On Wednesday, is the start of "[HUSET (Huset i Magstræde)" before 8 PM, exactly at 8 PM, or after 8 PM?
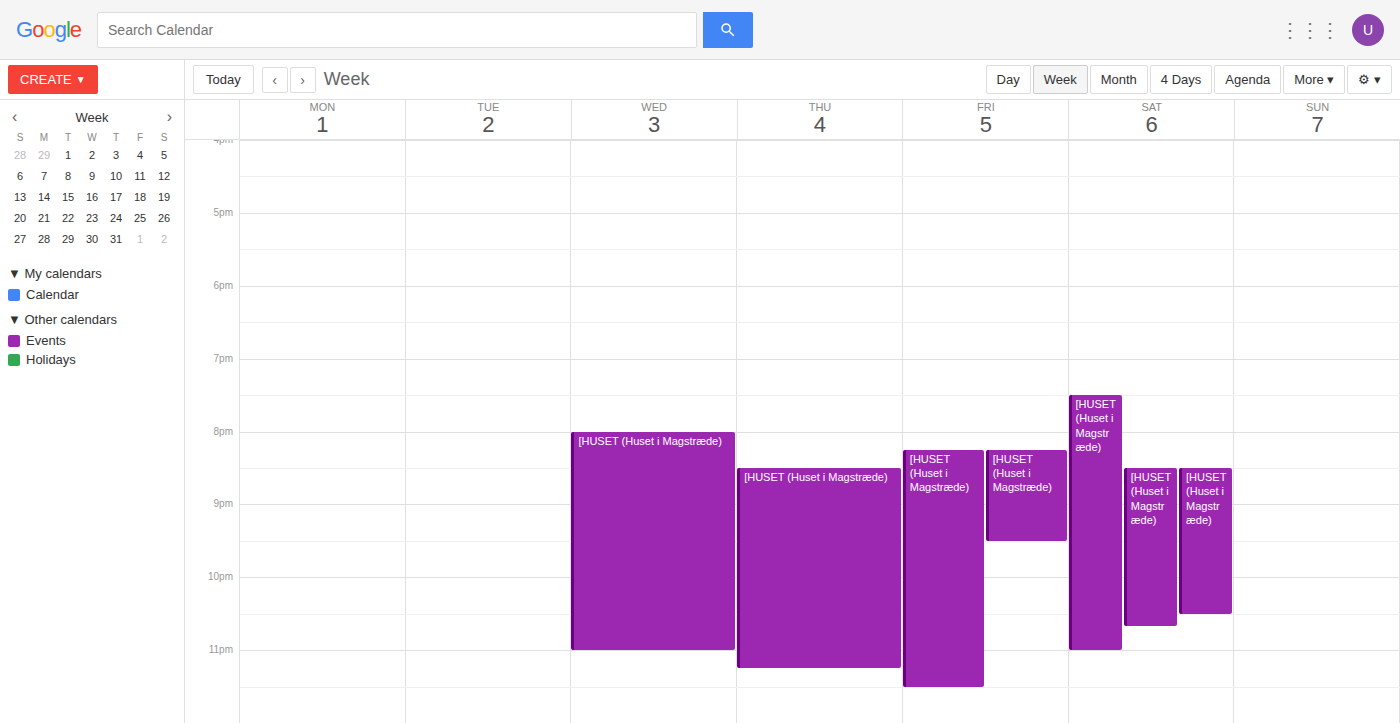
8:00 PM -- exactly at 8 PM, on the 8 PM line.